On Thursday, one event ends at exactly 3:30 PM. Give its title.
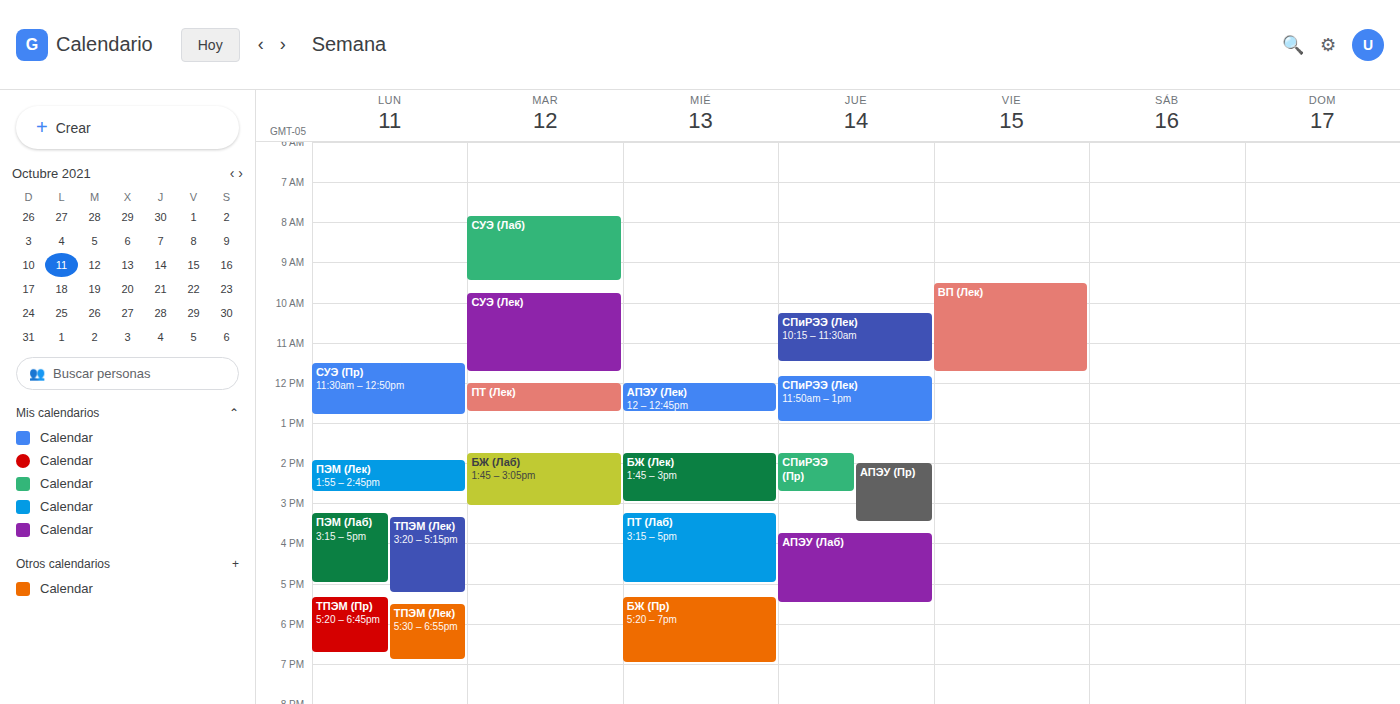
"АПЭУ (Пр)"